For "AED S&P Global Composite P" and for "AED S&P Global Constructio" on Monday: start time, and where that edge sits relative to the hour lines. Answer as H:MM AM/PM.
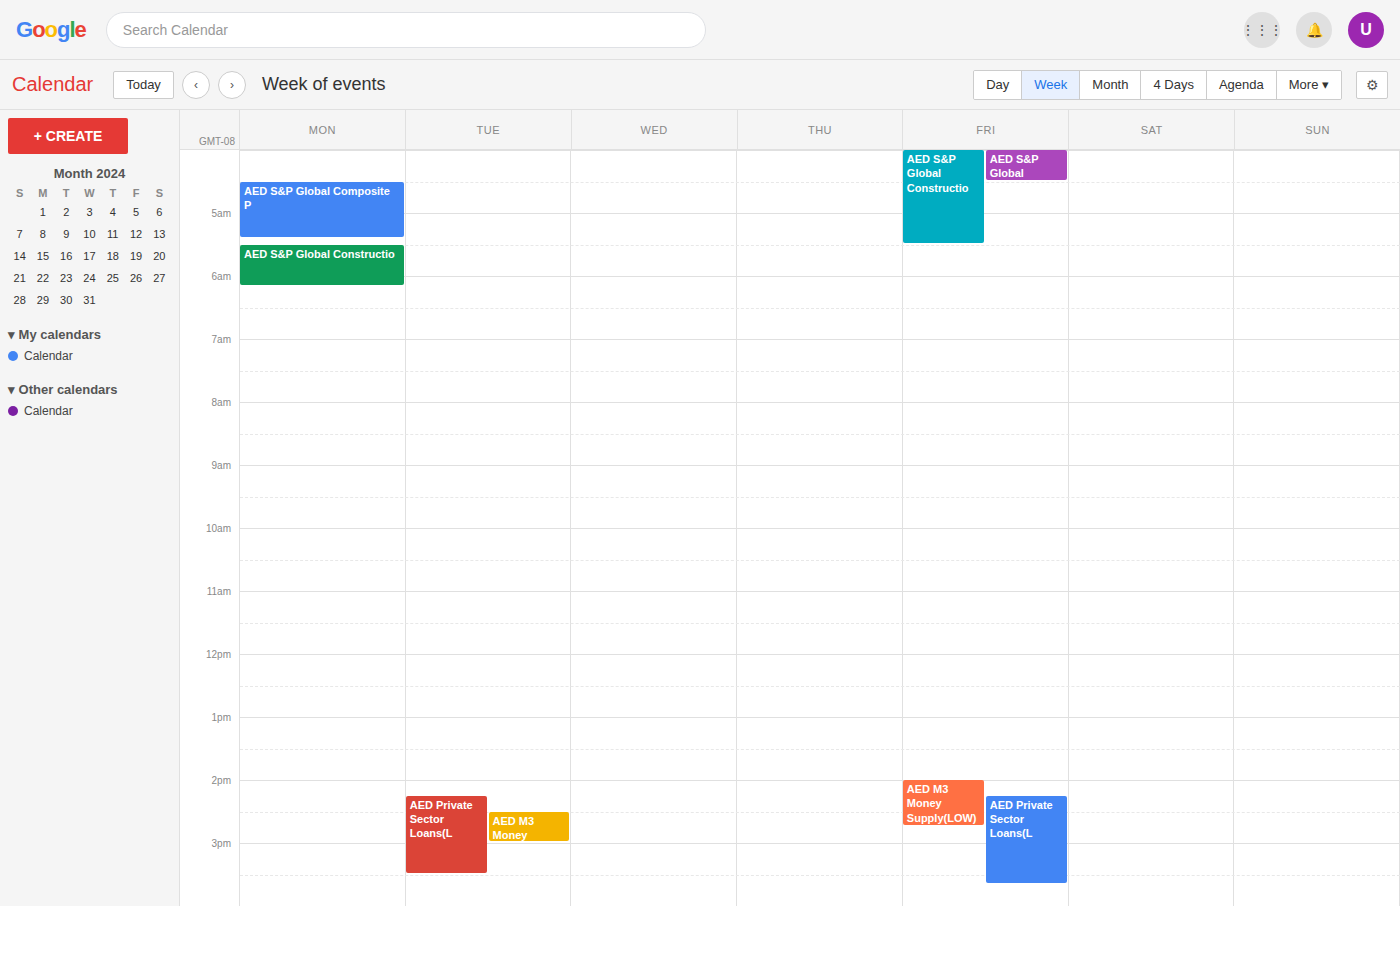
"AED S&P Global Composite P": 4:30 AM, halfway between the 4 AM and 5 AM lines. "AED S&P Global Constructio": 5:30 AM, halfway between the 5 AM and 6 AM lines.